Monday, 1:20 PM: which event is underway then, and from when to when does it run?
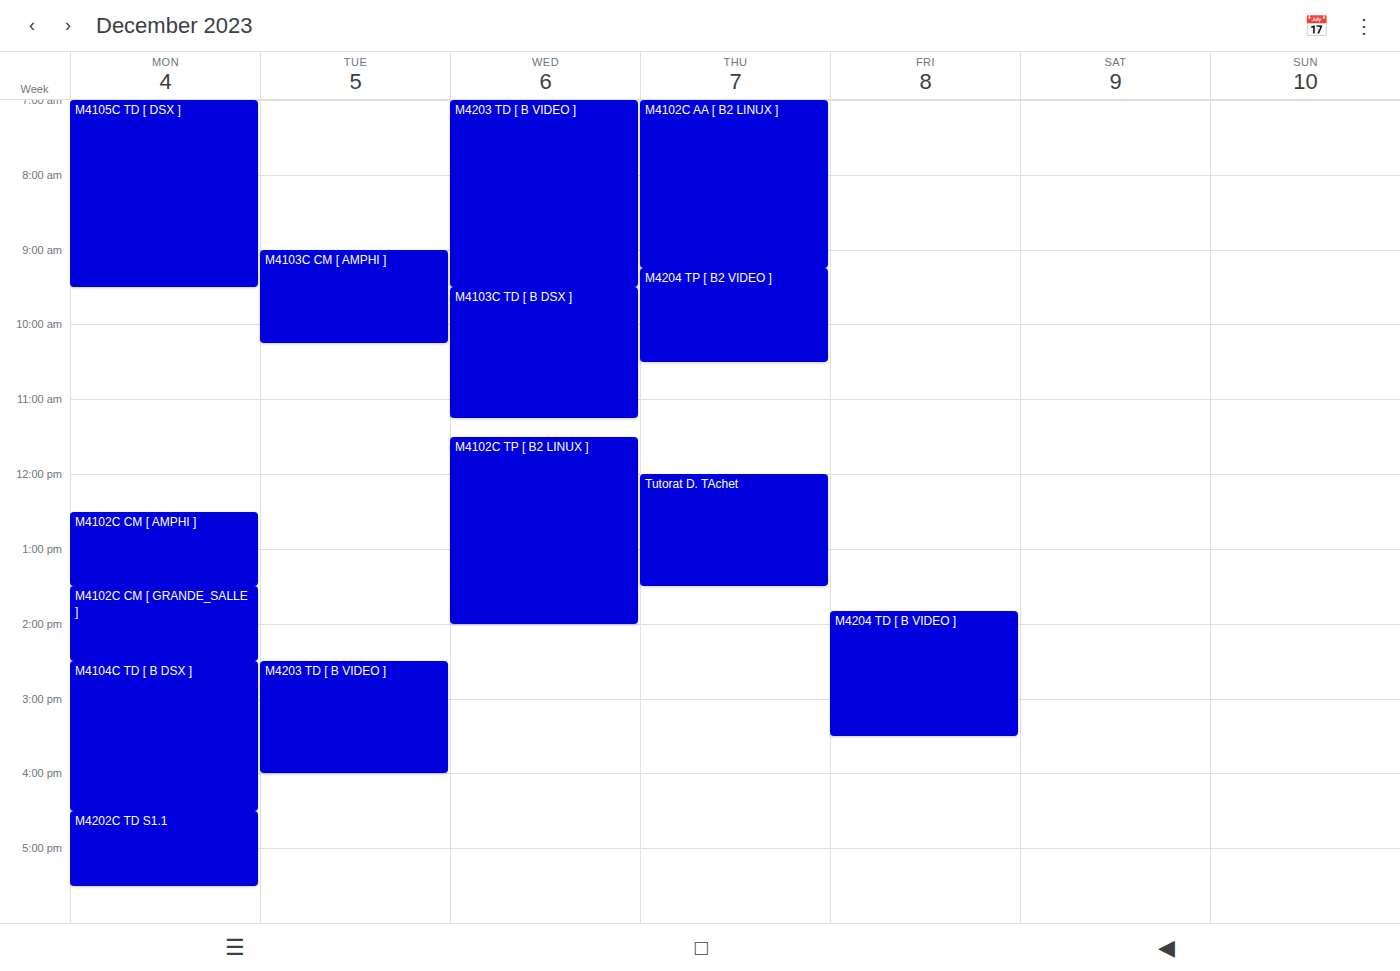
"M4102C CM [ AMPHI ]", 12:30 PM to 1:30 PM